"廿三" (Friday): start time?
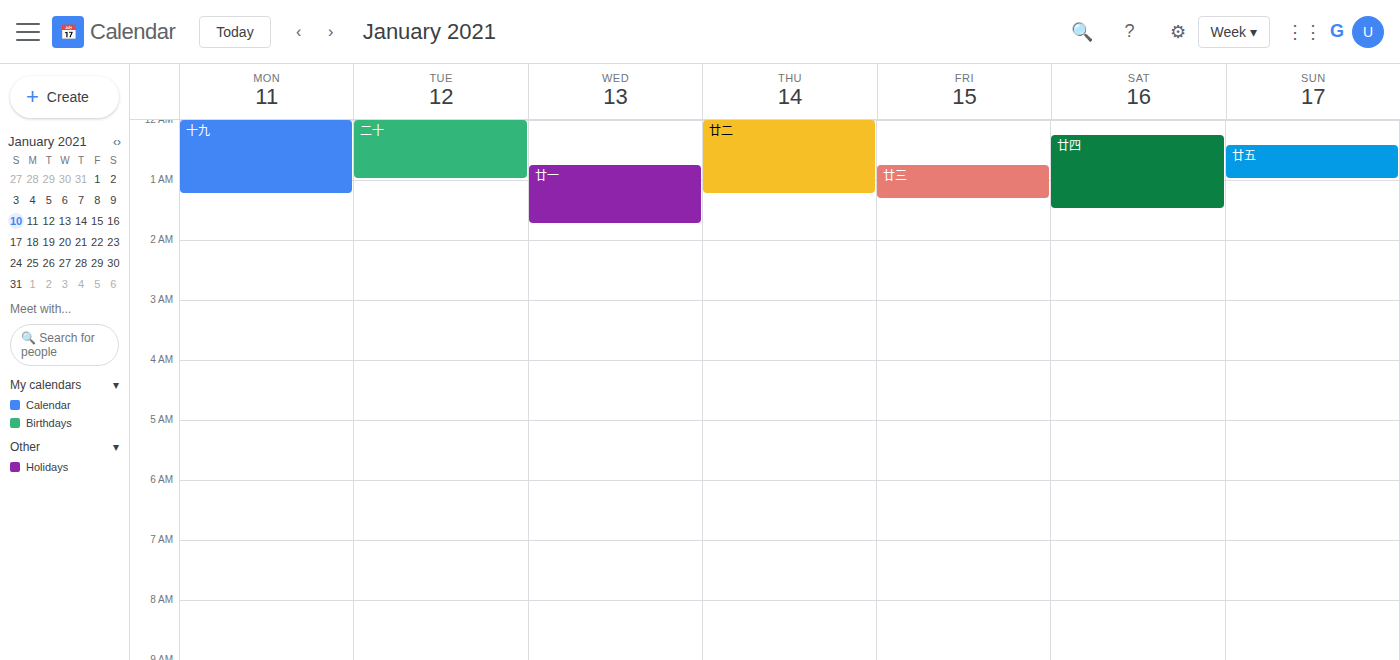
12:45 AM